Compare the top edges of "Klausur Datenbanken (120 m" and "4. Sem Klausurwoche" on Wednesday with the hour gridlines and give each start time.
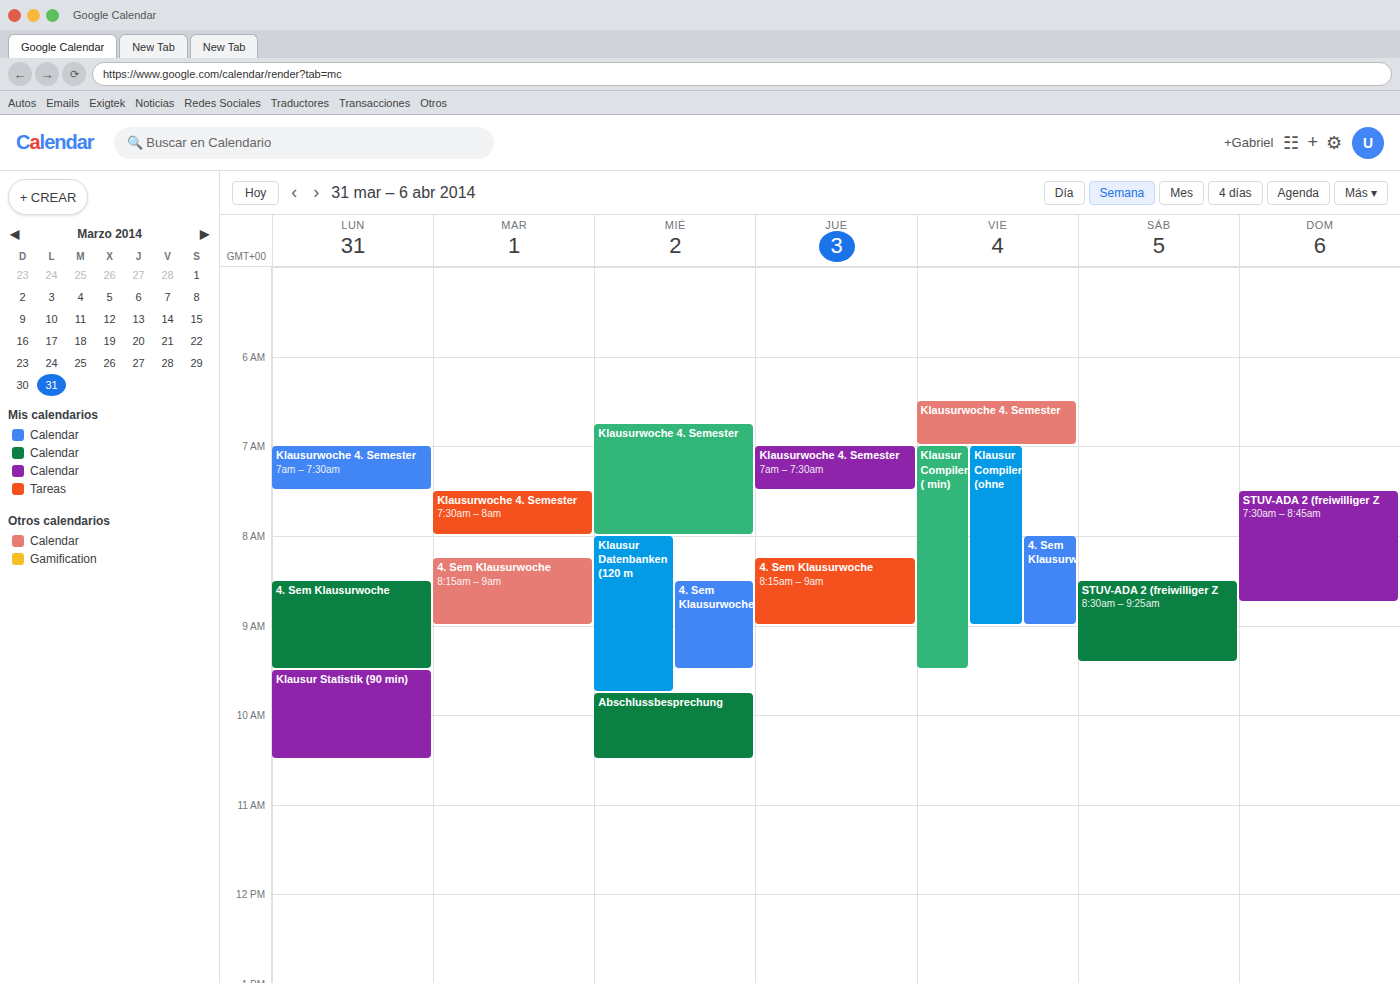
"Klausur Datenbanken (120 m": 8:00 AM, exactly on the 8 AM line. "4. Sem Klausurwoche": 8:30 AM, halfway between the 8 AM and 9 AM lines.